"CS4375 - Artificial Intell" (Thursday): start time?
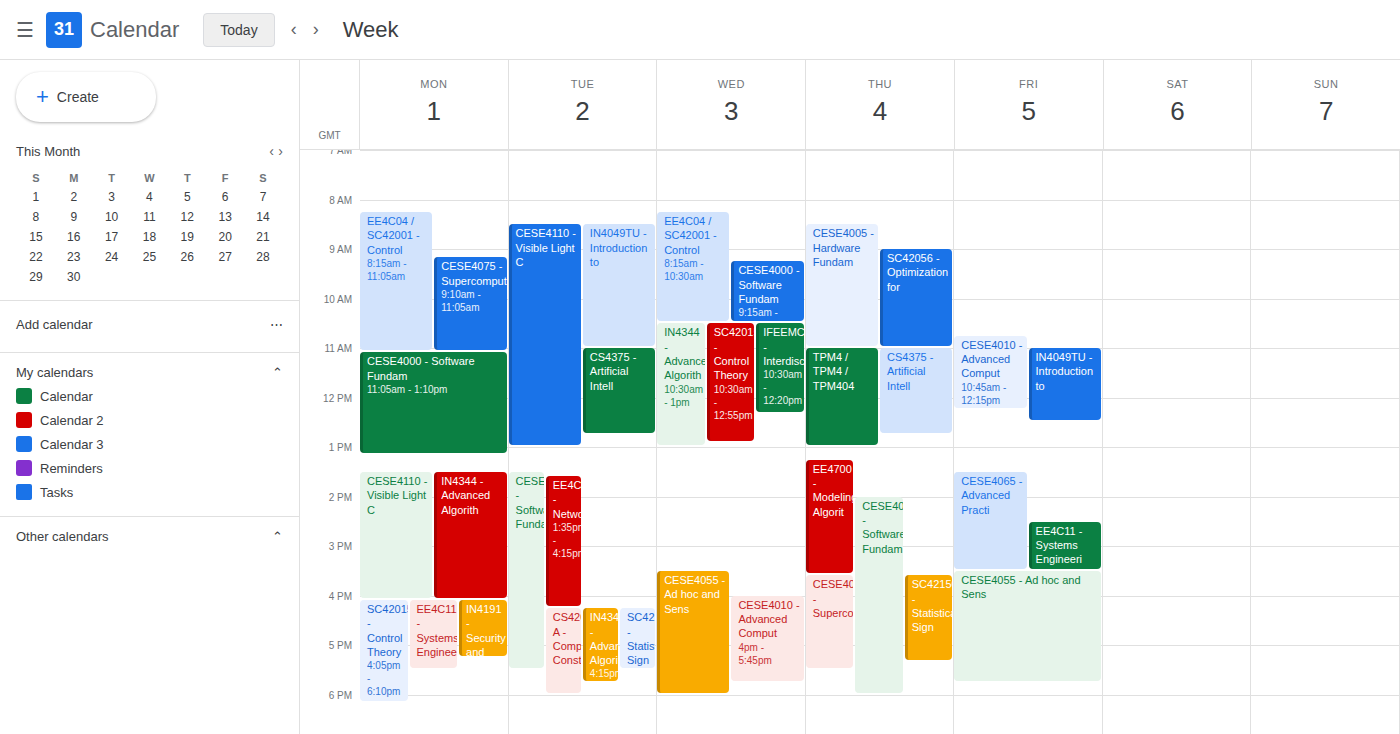
11:00 AM